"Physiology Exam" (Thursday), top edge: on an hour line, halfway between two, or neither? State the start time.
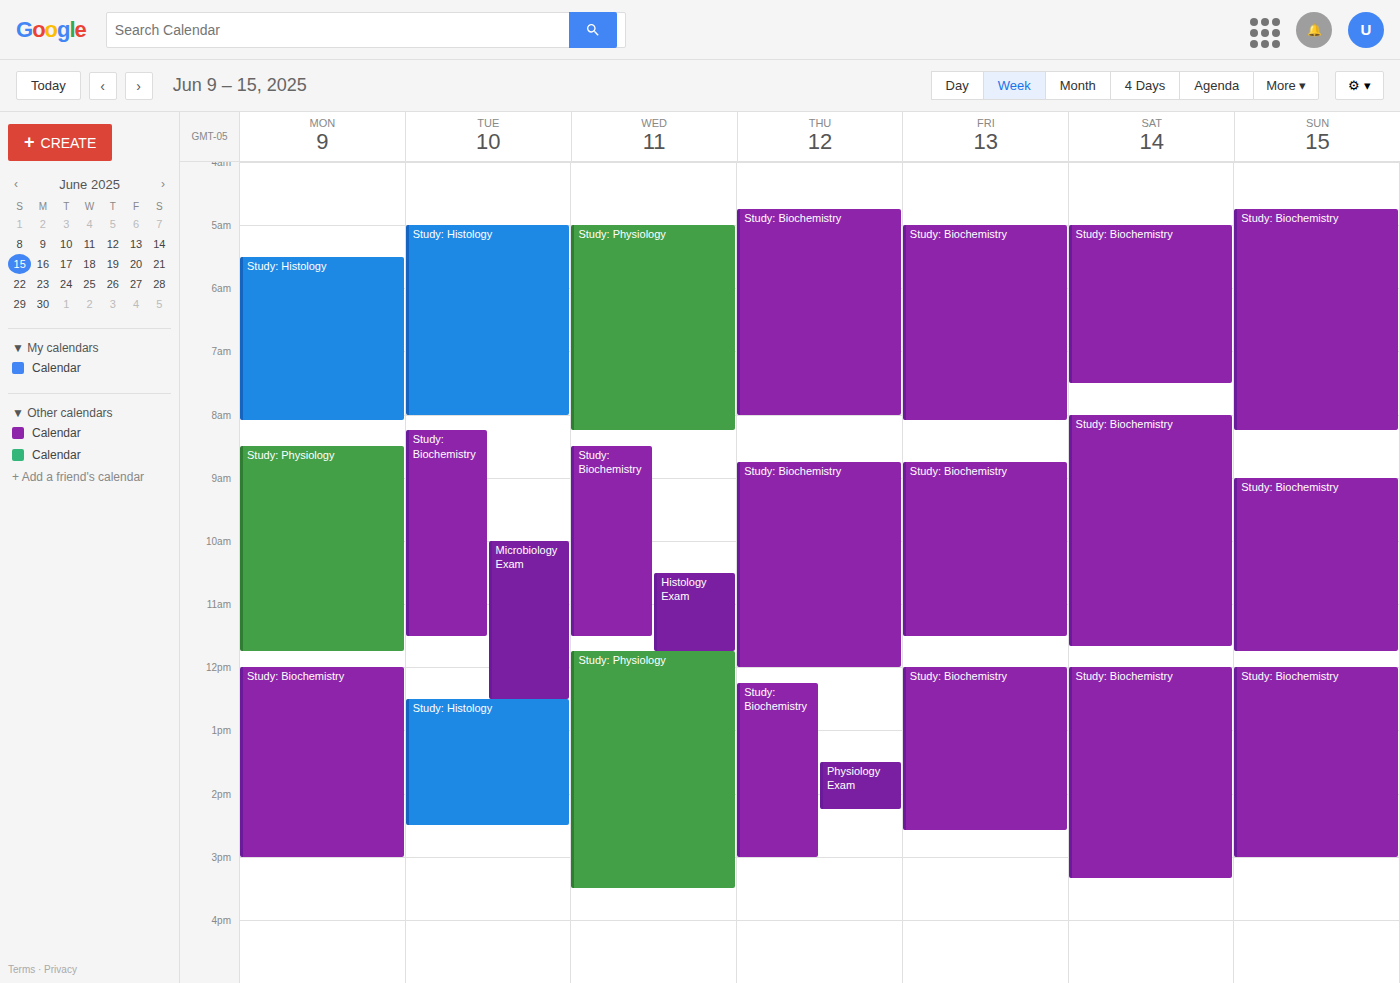
1:30 PM -- halfway between the 1 PM and 2 PM lines.